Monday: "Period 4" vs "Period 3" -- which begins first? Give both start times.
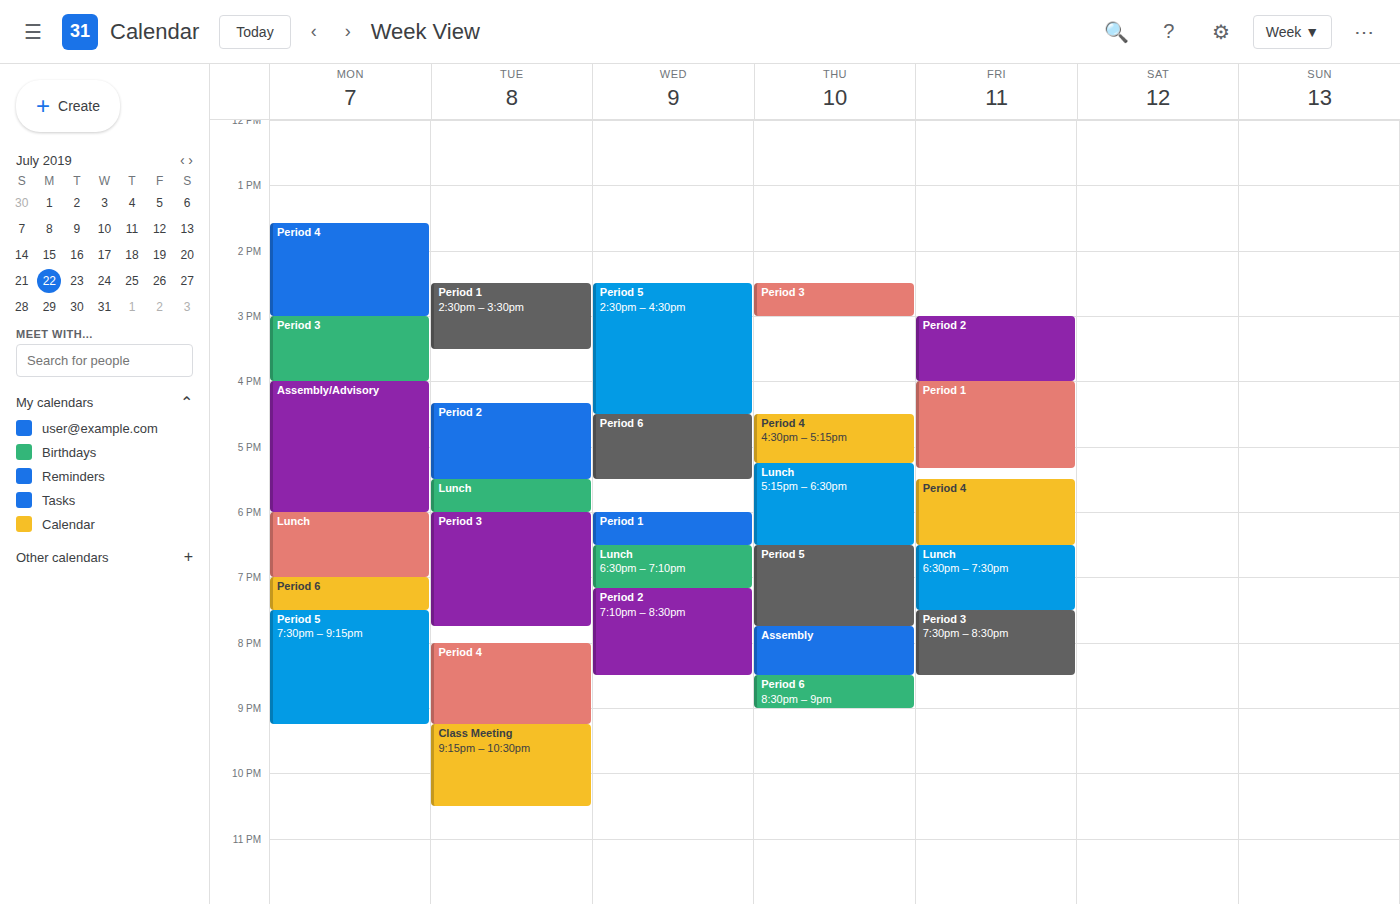
"Period 4" 1:35 PM; "Period 3" 3:00 PM.